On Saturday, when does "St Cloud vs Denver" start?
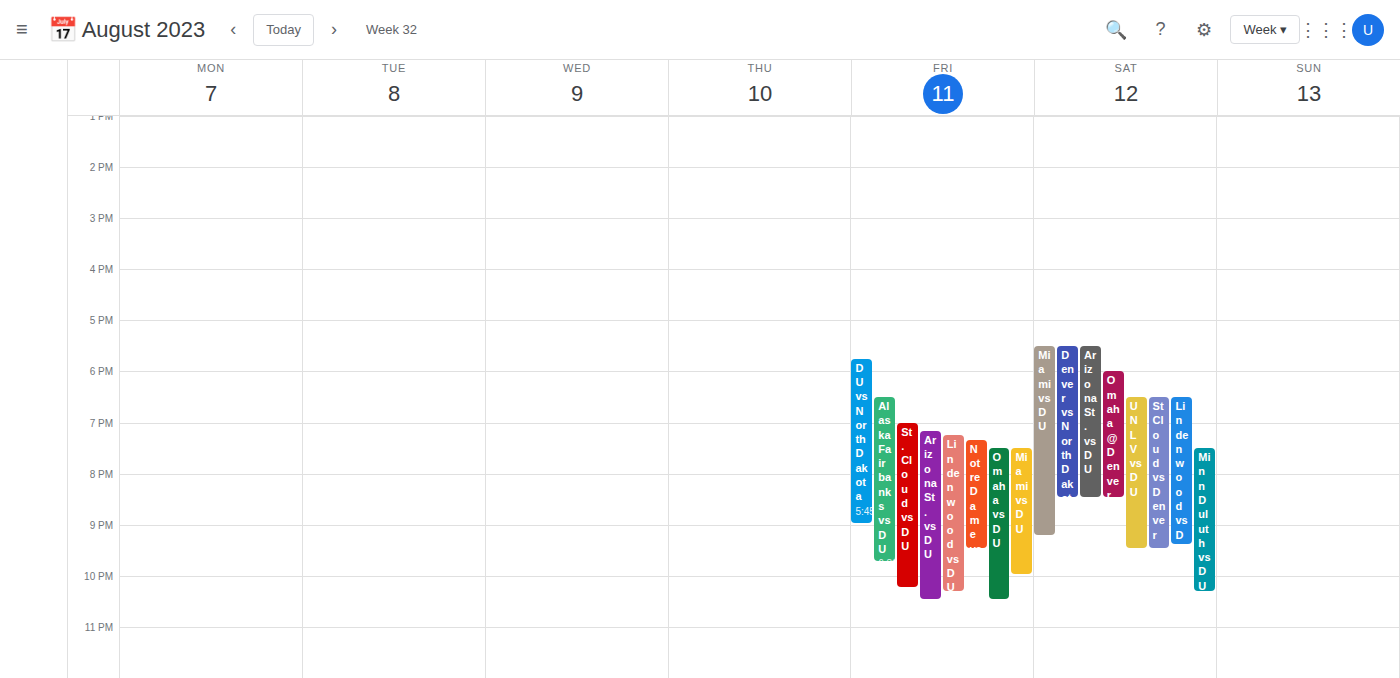
18:30